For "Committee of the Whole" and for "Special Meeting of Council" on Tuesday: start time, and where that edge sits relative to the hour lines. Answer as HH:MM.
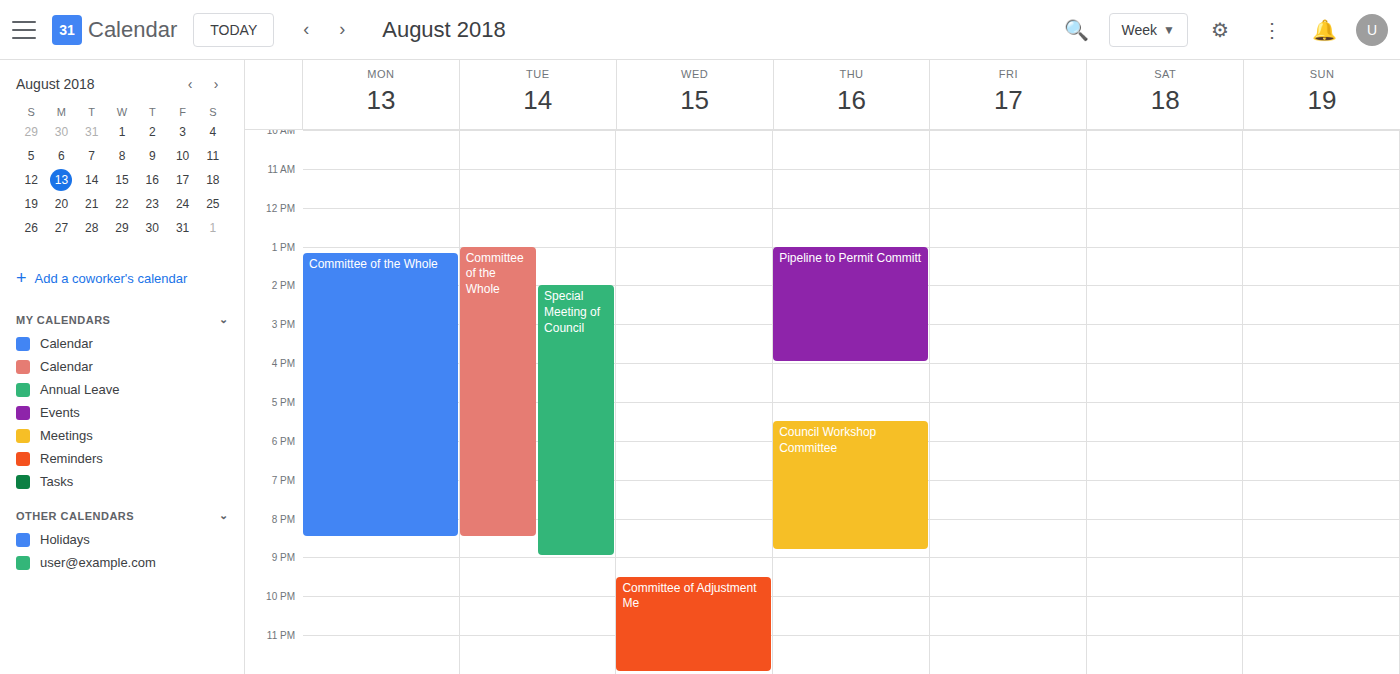
"Committee of the Whole": 13:00, exactly on the 13:00 line. "Special Meeting of Council": 14:00, exactly on the 14:00 line.